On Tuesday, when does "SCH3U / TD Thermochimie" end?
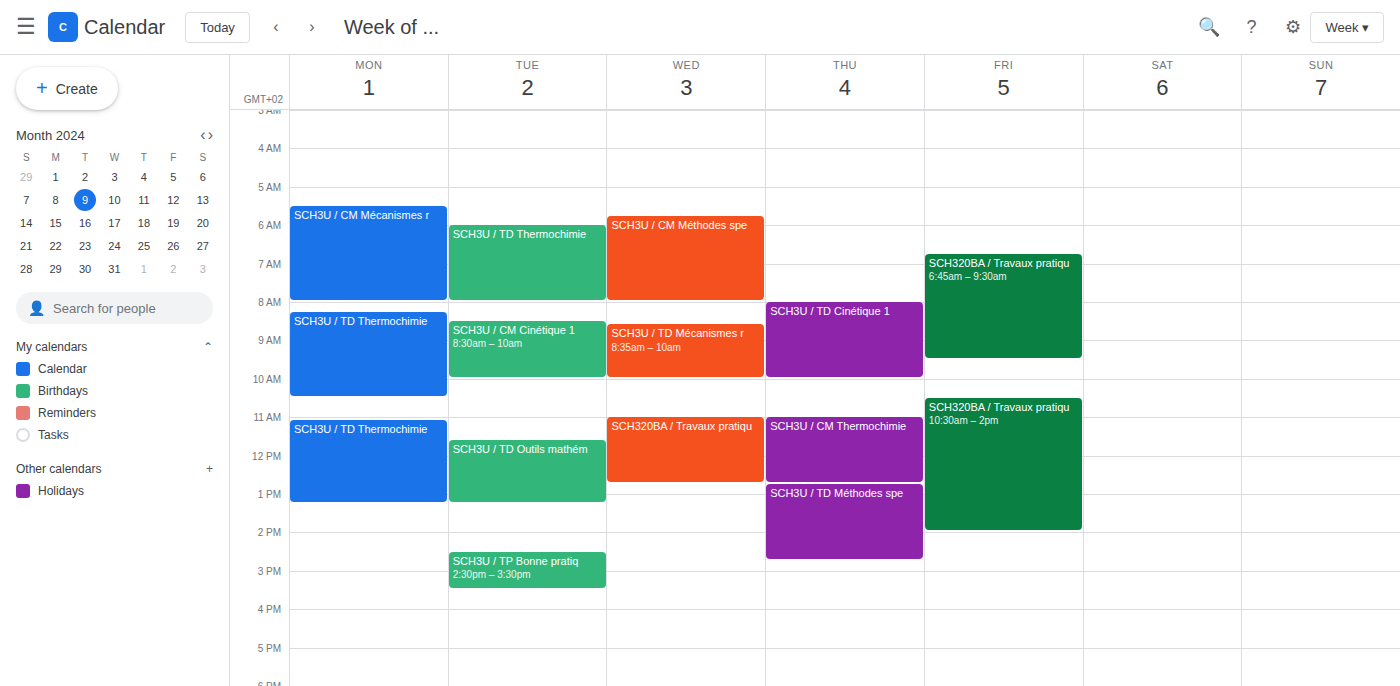
8:00 AM